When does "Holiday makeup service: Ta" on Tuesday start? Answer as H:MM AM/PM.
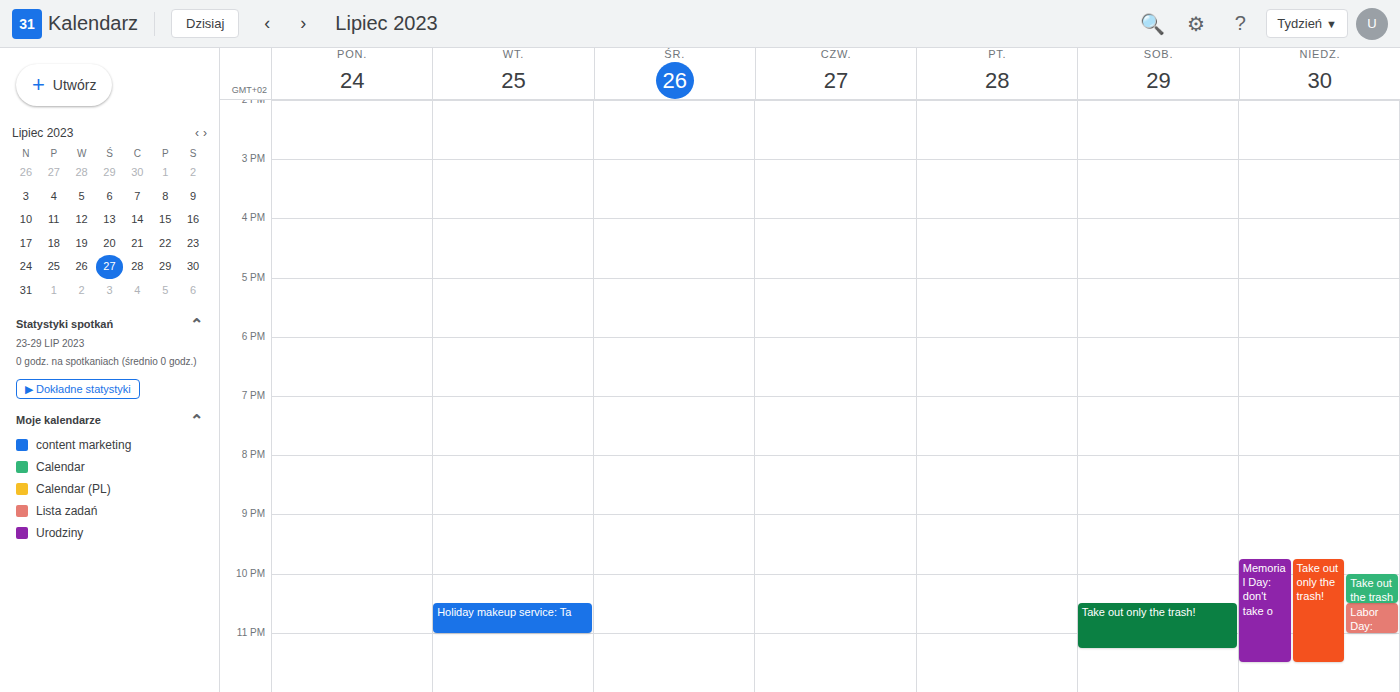
10:30 PM